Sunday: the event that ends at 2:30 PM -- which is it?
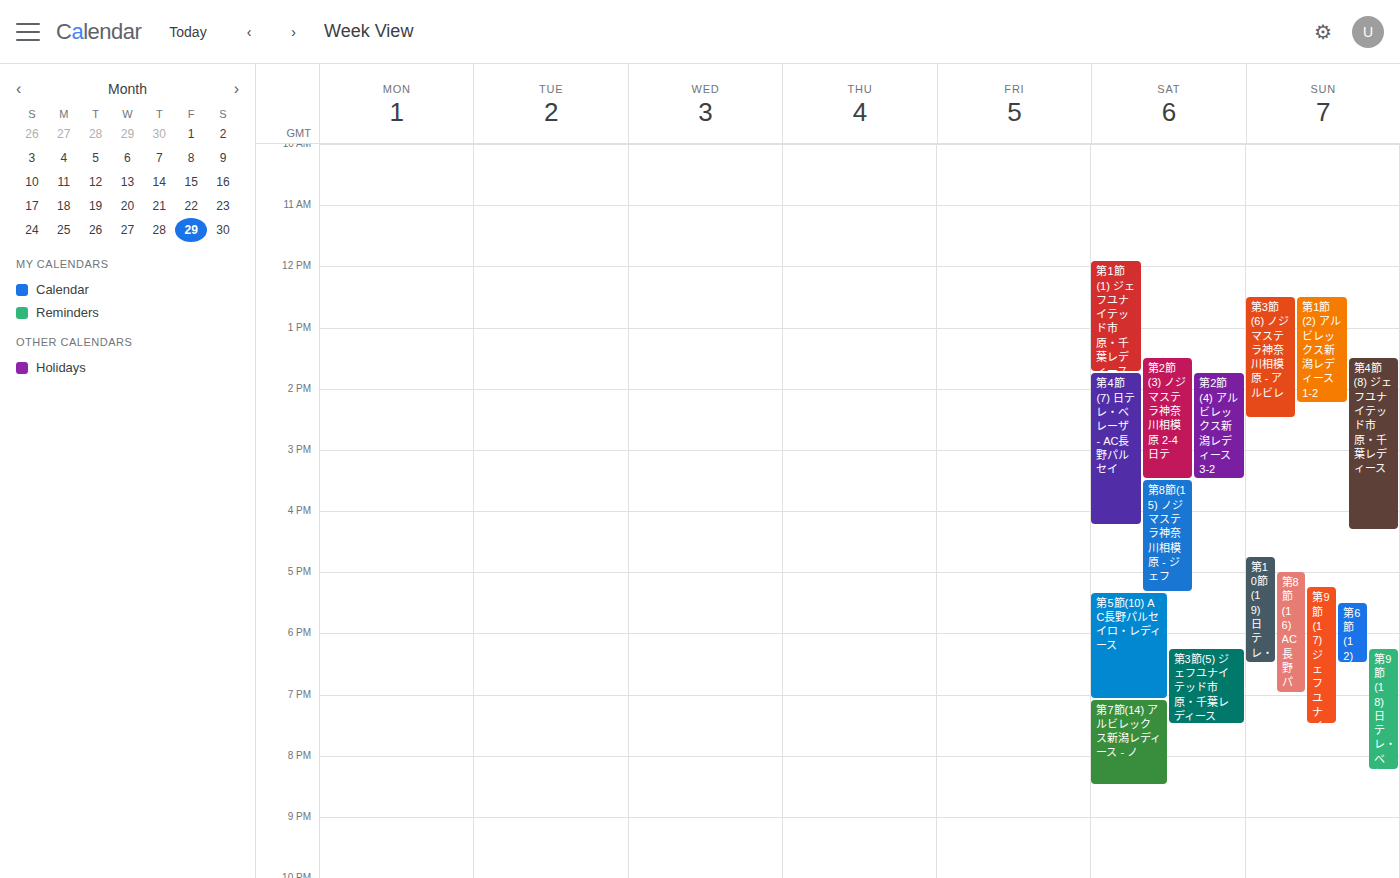
"第3節(6) ノジマステラ神奈川相模原 - アルビレ"